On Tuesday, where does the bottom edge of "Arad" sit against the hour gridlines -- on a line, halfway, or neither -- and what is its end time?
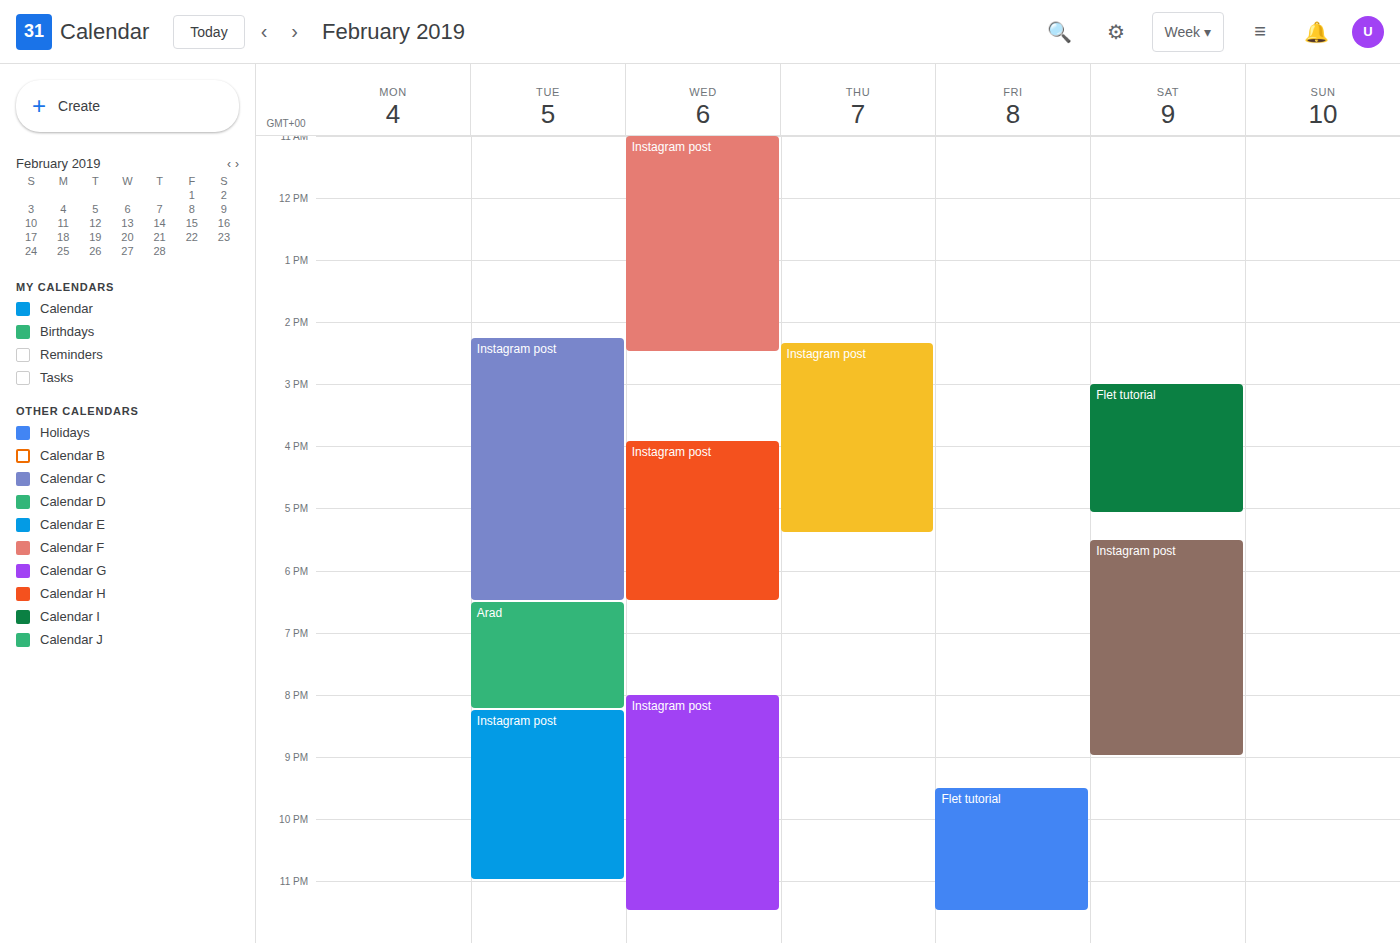
20:15 -- neither: a quarter of the way from the 20:00 line to the 21:00 line.